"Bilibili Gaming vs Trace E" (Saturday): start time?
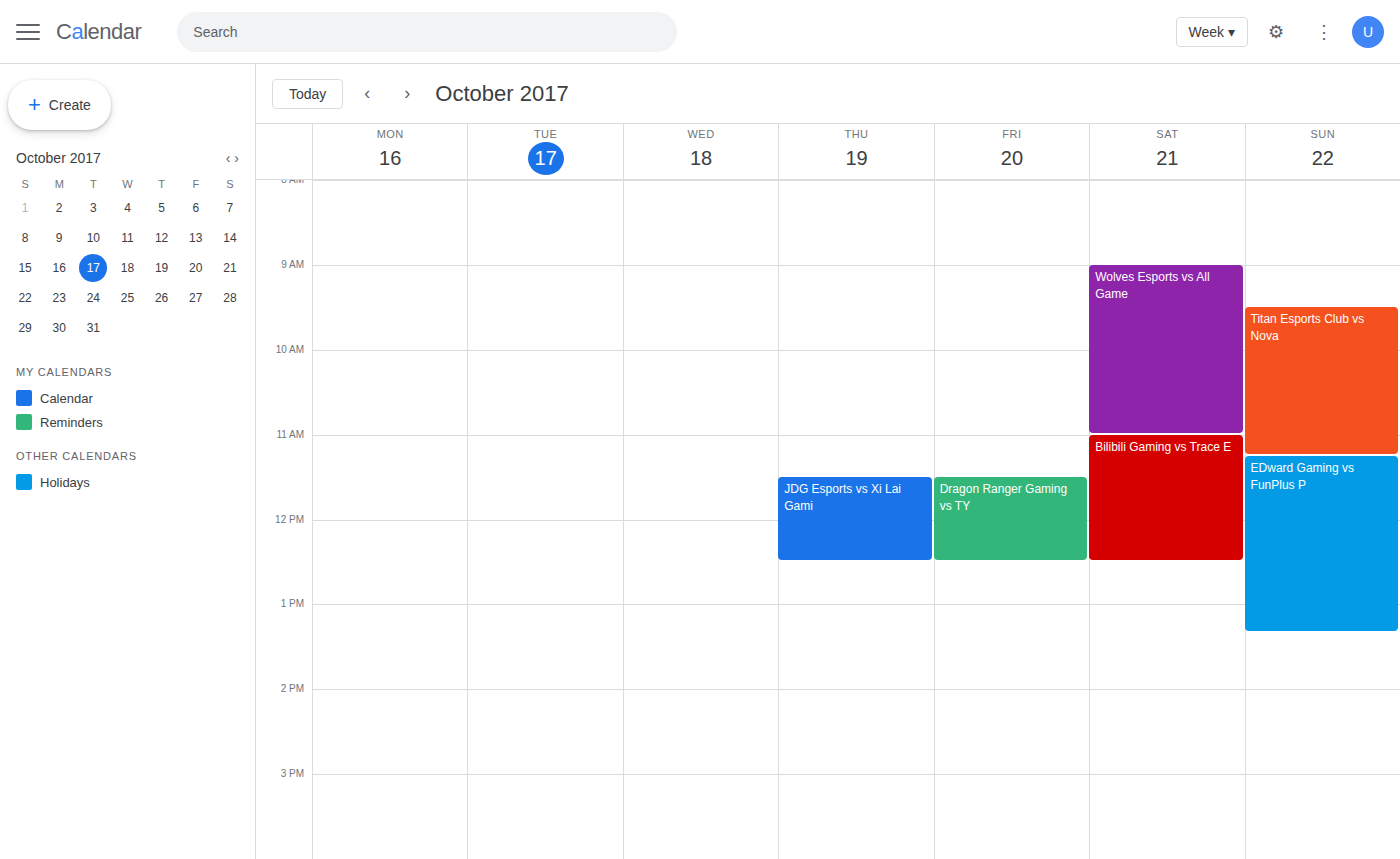
11:00 AM